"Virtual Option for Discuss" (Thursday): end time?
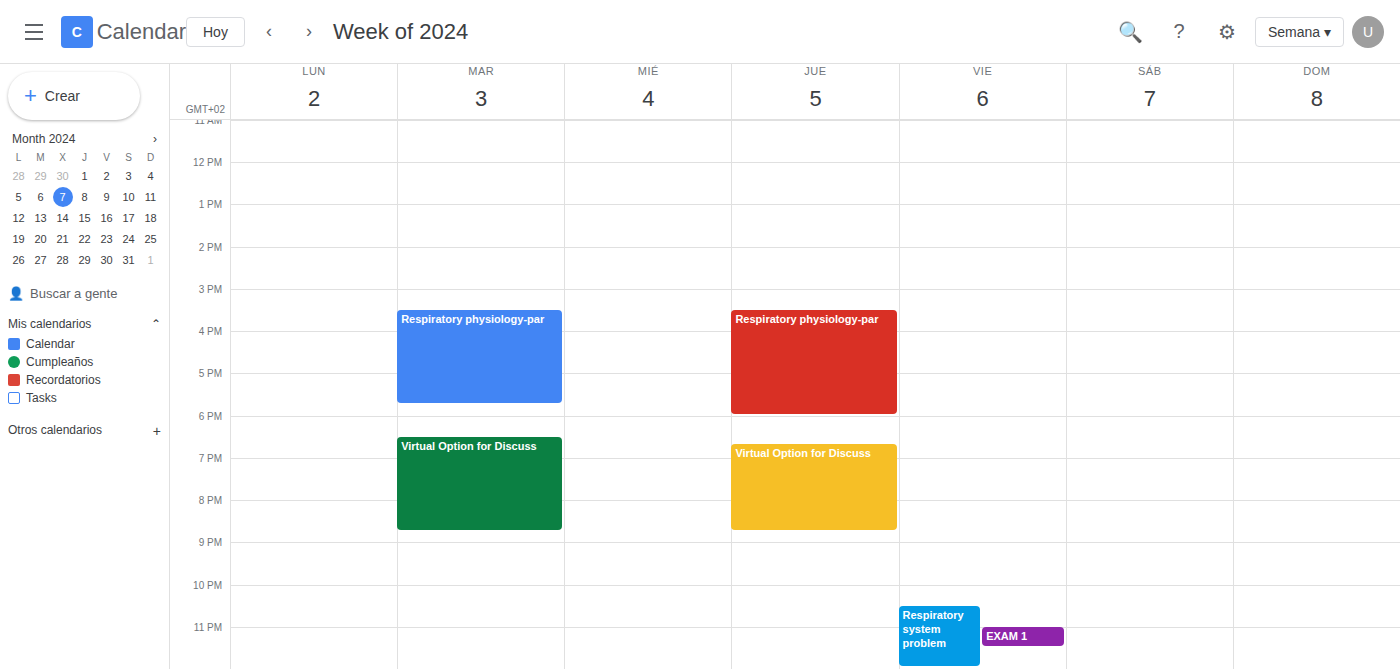
8:45 PM